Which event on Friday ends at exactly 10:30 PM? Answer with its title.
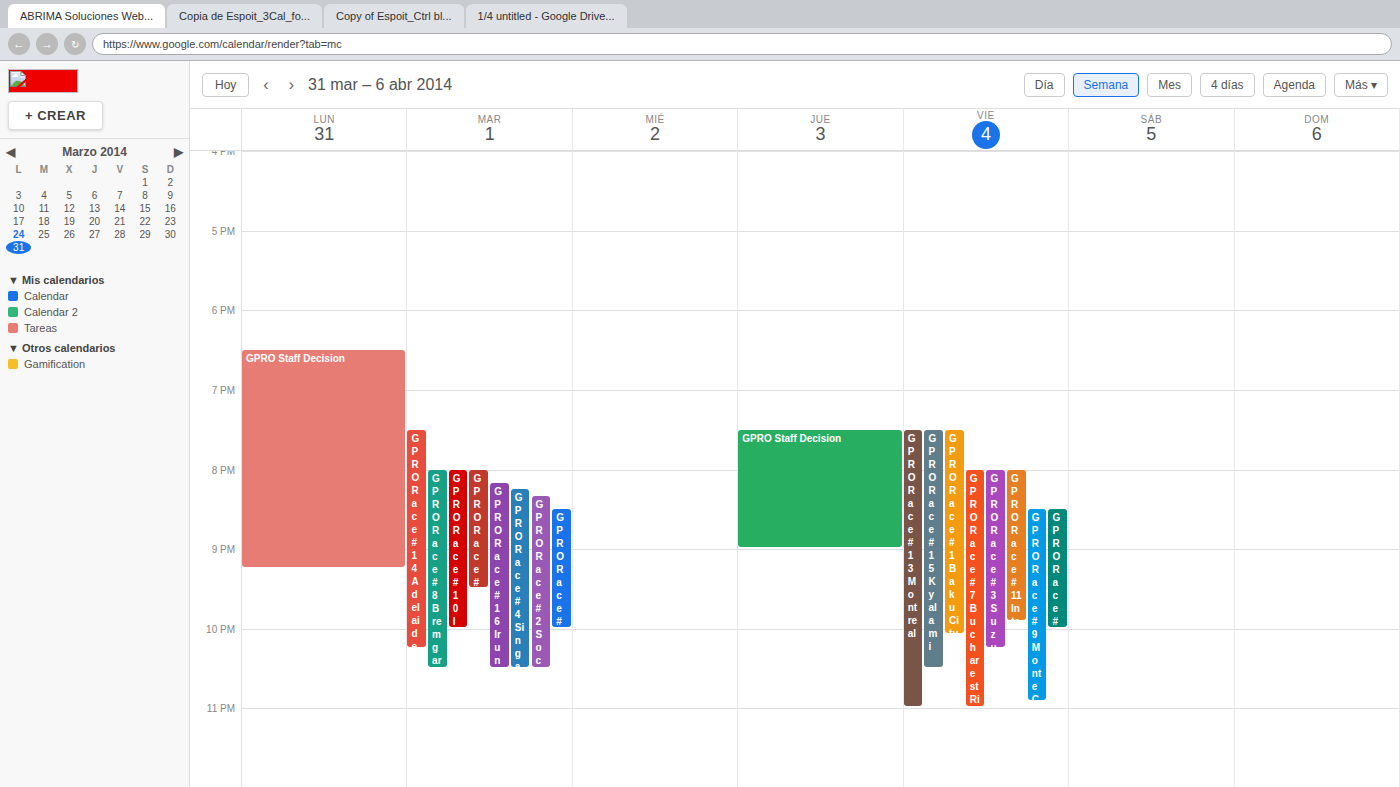
"GPRO Race #15 Kyalami"